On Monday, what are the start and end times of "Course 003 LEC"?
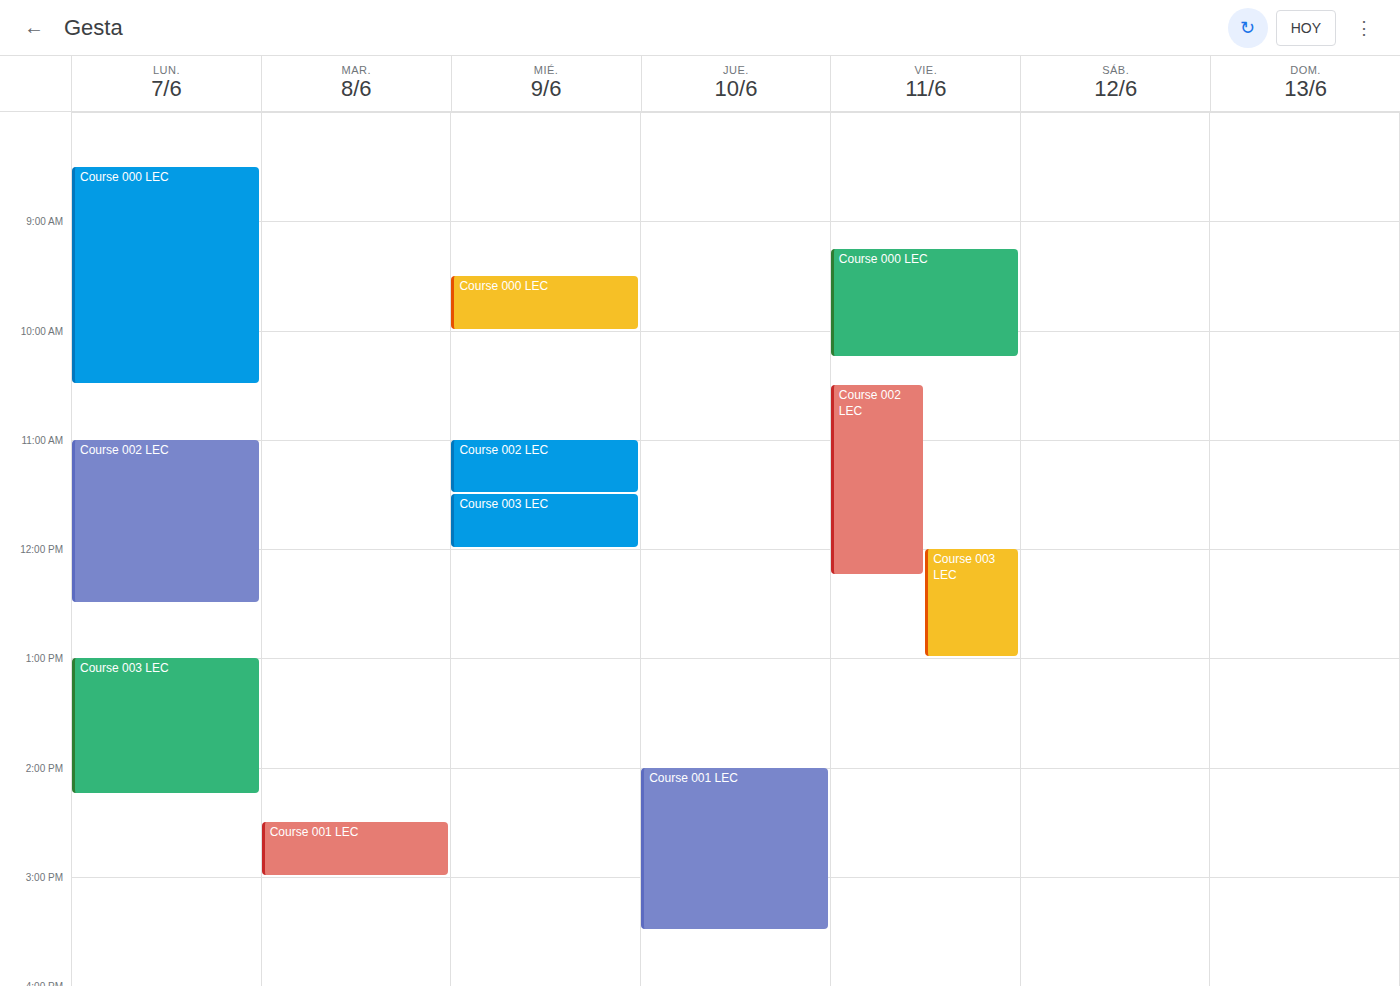
13:00 to 14:15